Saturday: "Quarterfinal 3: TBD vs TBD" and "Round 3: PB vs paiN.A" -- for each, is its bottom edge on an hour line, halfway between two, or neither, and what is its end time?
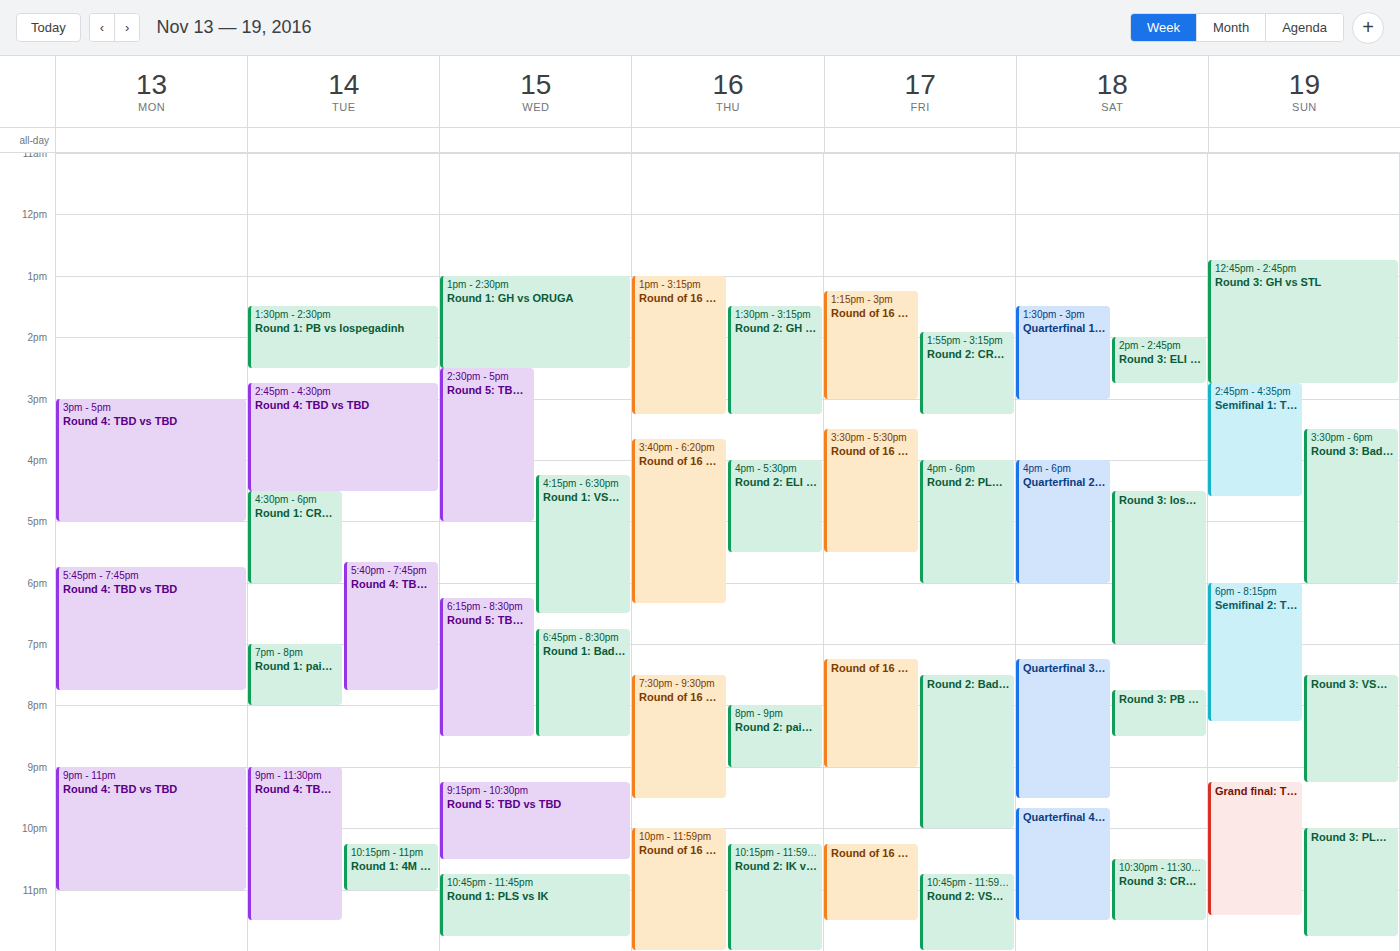
"Quarterfinal 3: TBD vs TBD": 9:30 PM, halfway between the 9 PM and 10 PM lines. "Round 3: PB vs paiN.A": 8:30 PM, halfway between the 8 PM and 9 PM lines.